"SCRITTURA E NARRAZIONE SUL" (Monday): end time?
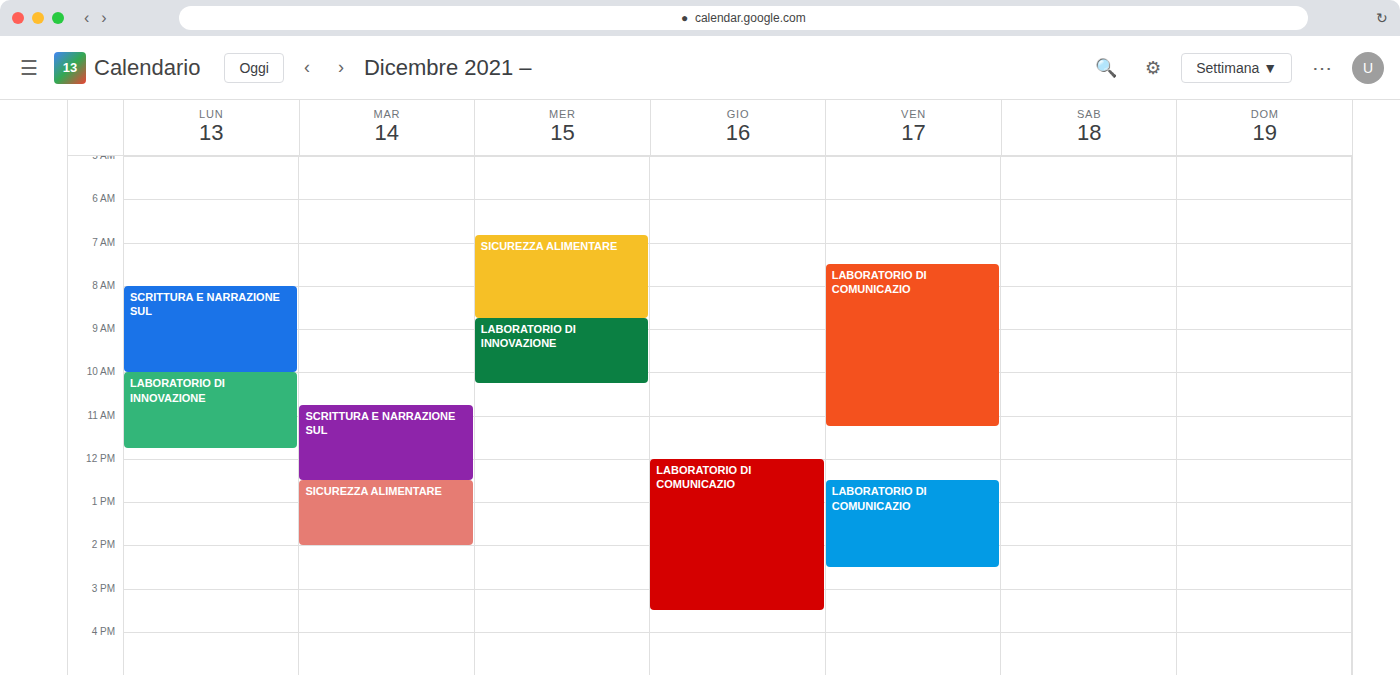
10:00